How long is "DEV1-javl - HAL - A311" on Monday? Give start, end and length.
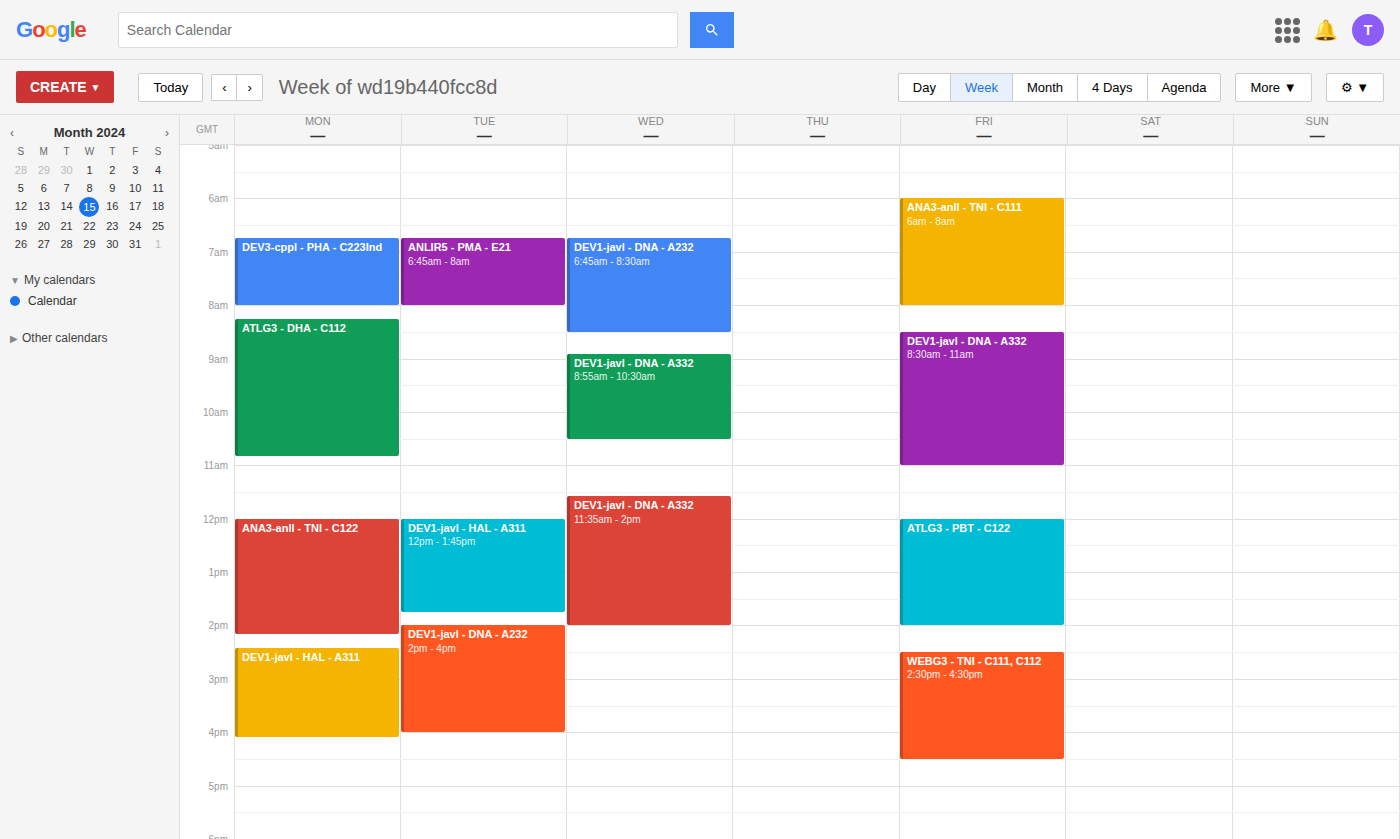
2:25 PM to 4:05 PM, 1 hour 40 minutes